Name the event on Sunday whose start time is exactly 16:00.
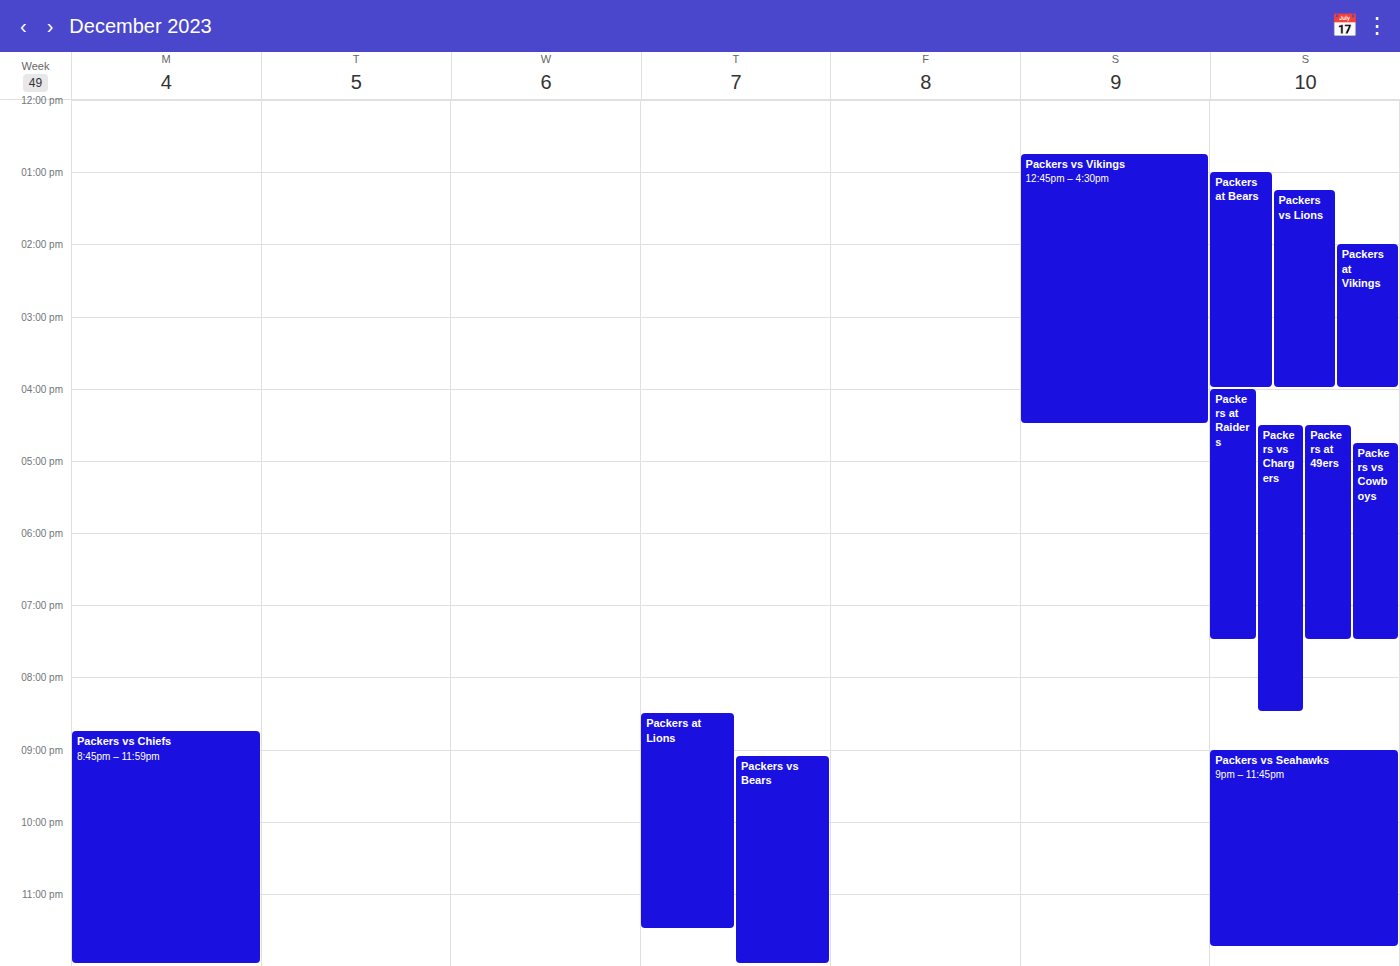
"Packers at Raiders"